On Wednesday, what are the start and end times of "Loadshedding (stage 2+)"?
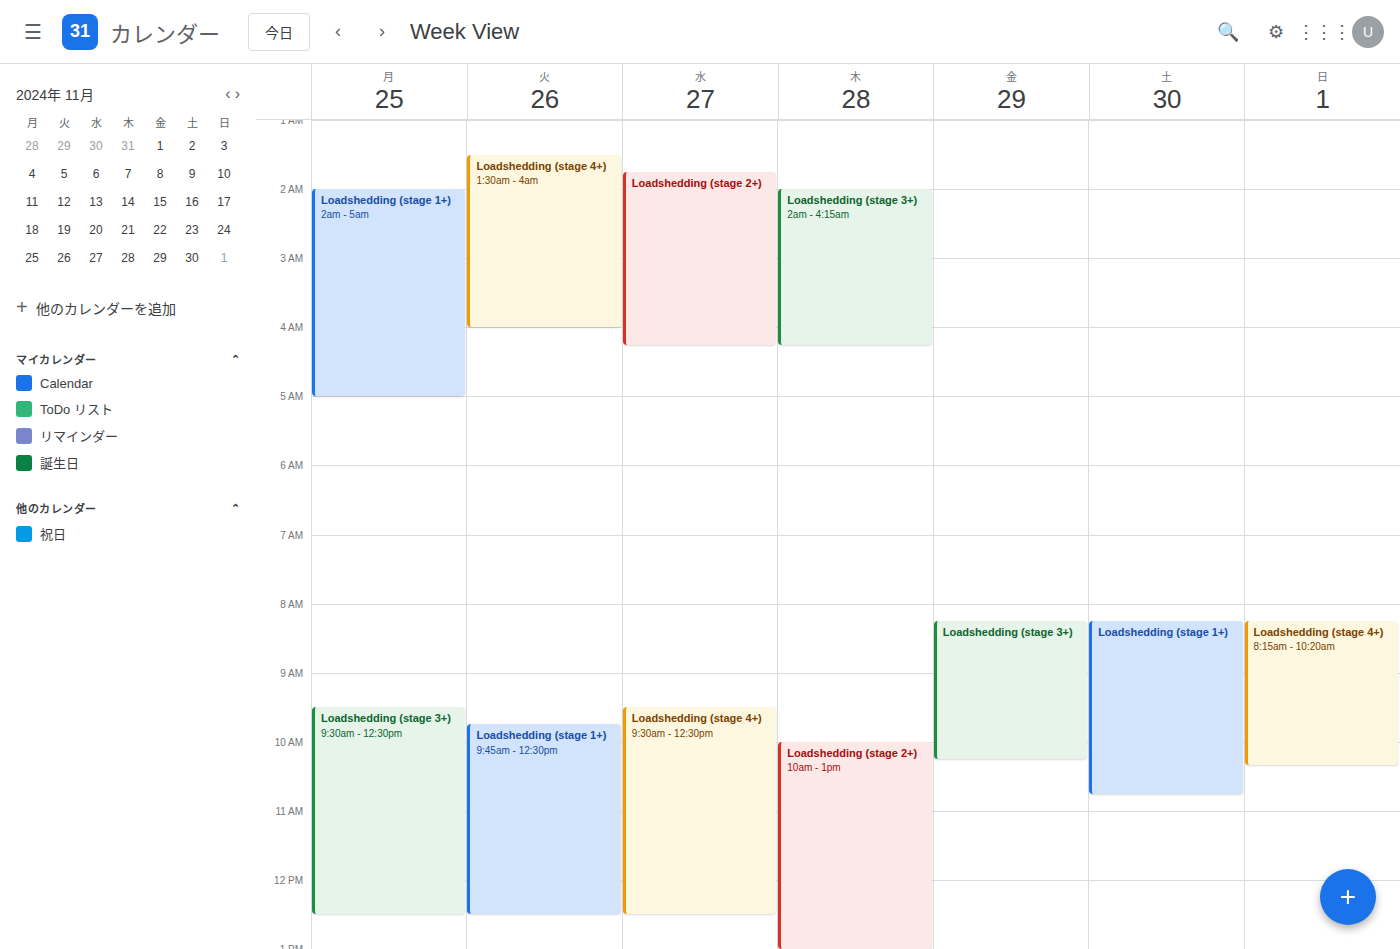
1:45 AM to 4:15 AM